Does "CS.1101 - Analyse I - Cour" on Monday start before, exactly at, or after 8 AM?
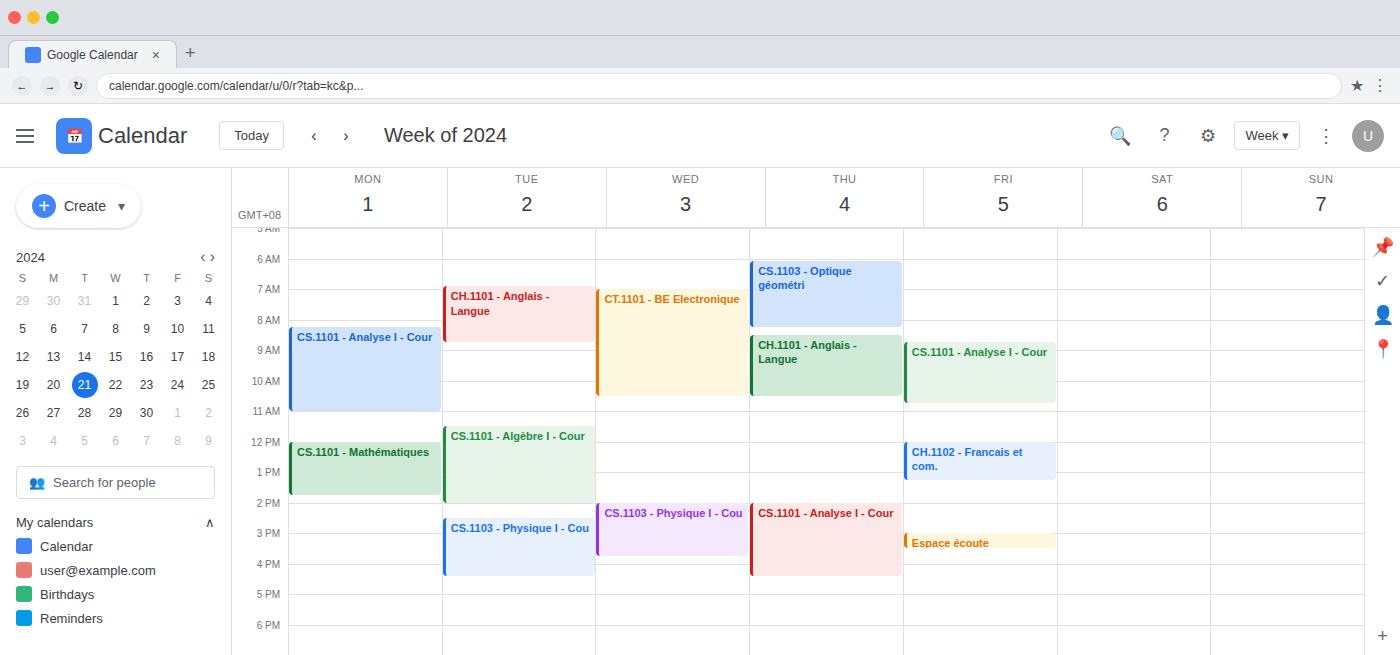
8:15 AM -- after 8 AM, 15 minutes below the 8 AM line.